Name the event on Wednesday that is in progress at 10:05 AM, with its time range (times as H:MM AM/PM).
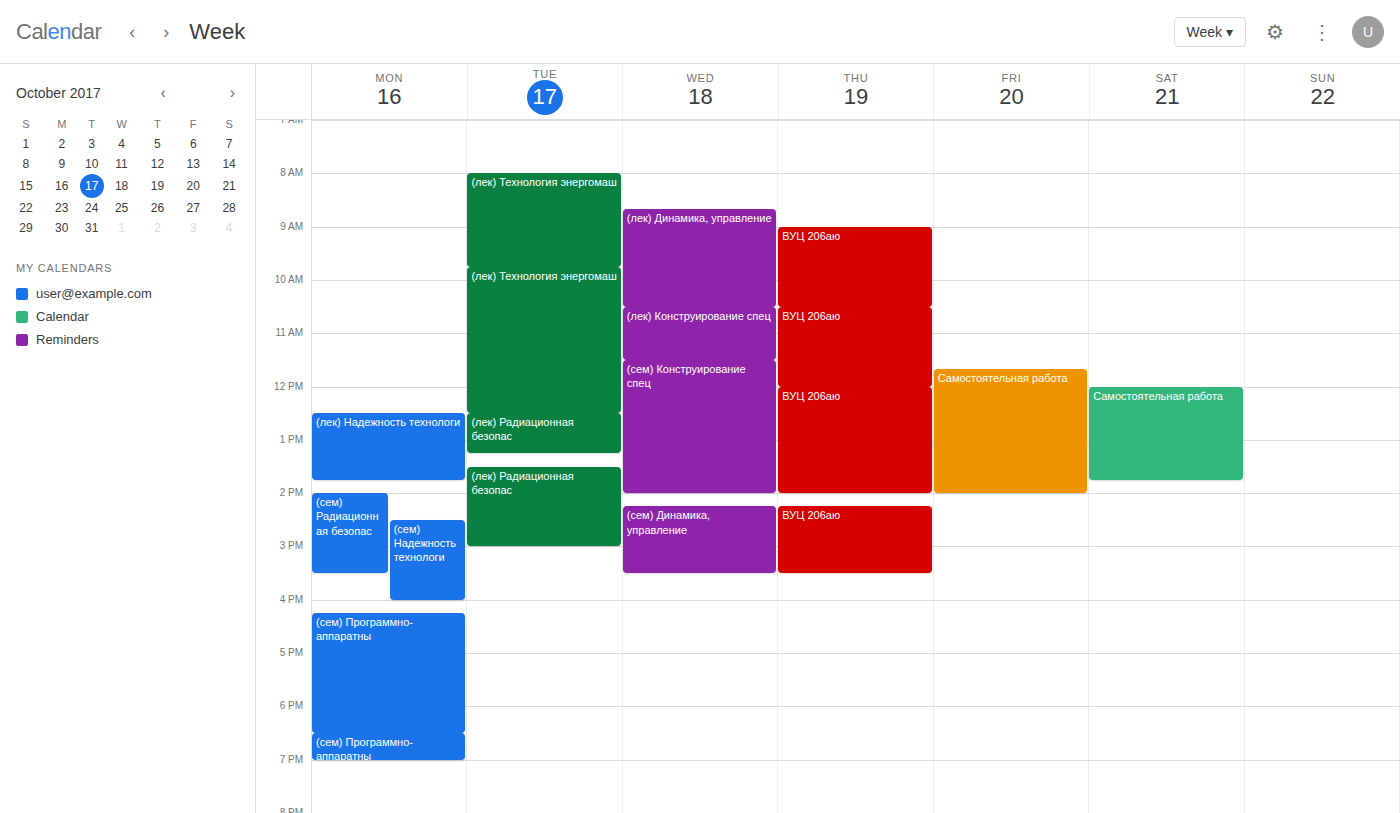
"(лек) Динамика, управление", 8:40 AM to 10:30 AM